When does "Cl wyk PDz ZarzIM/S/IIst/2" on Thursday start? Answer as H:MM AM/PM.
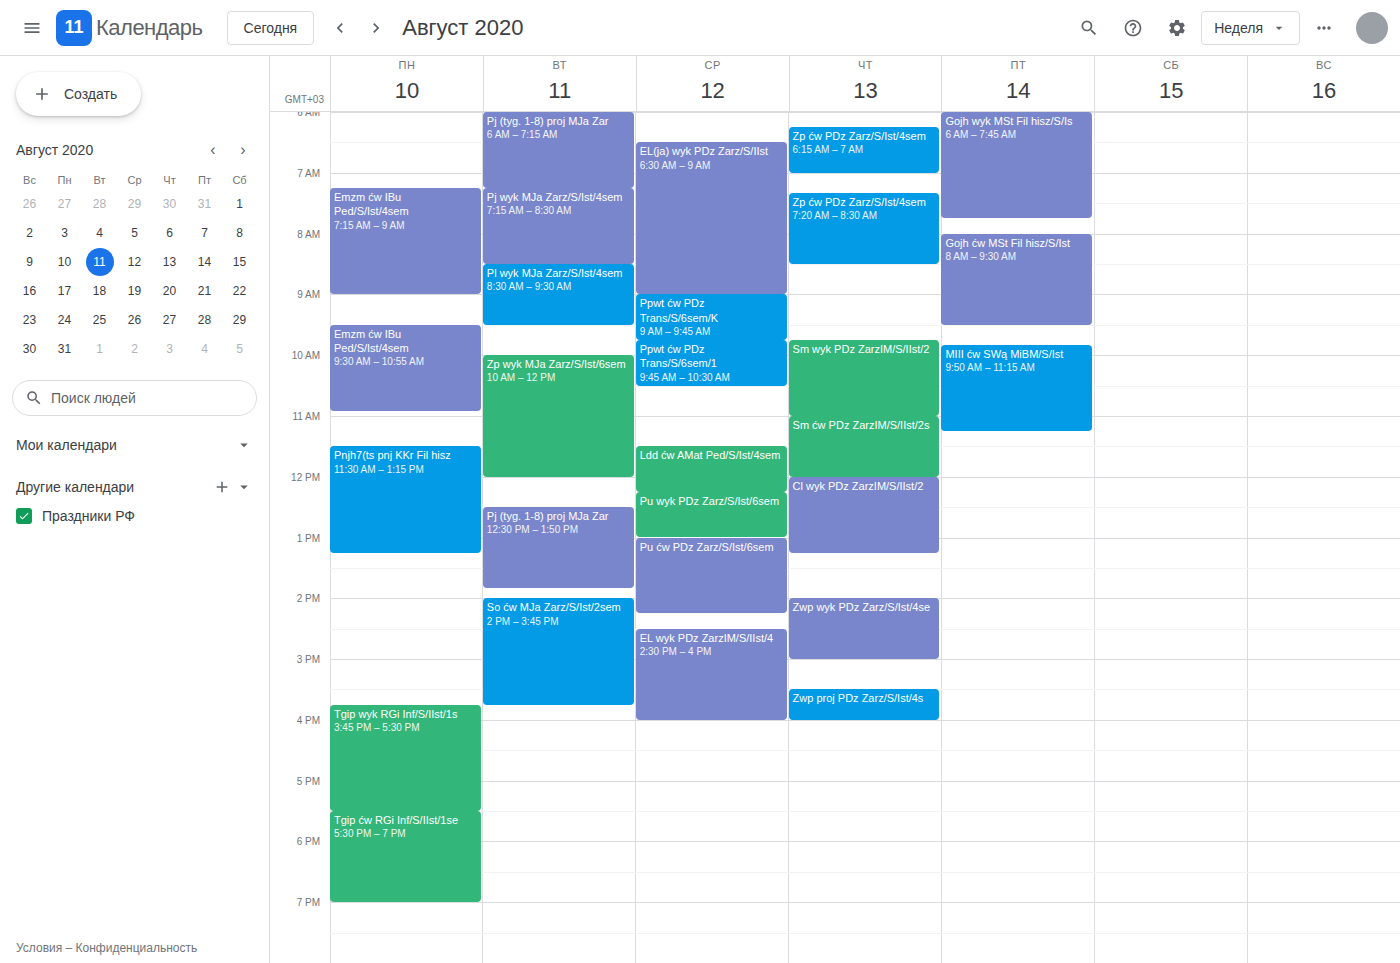
12:00 PM